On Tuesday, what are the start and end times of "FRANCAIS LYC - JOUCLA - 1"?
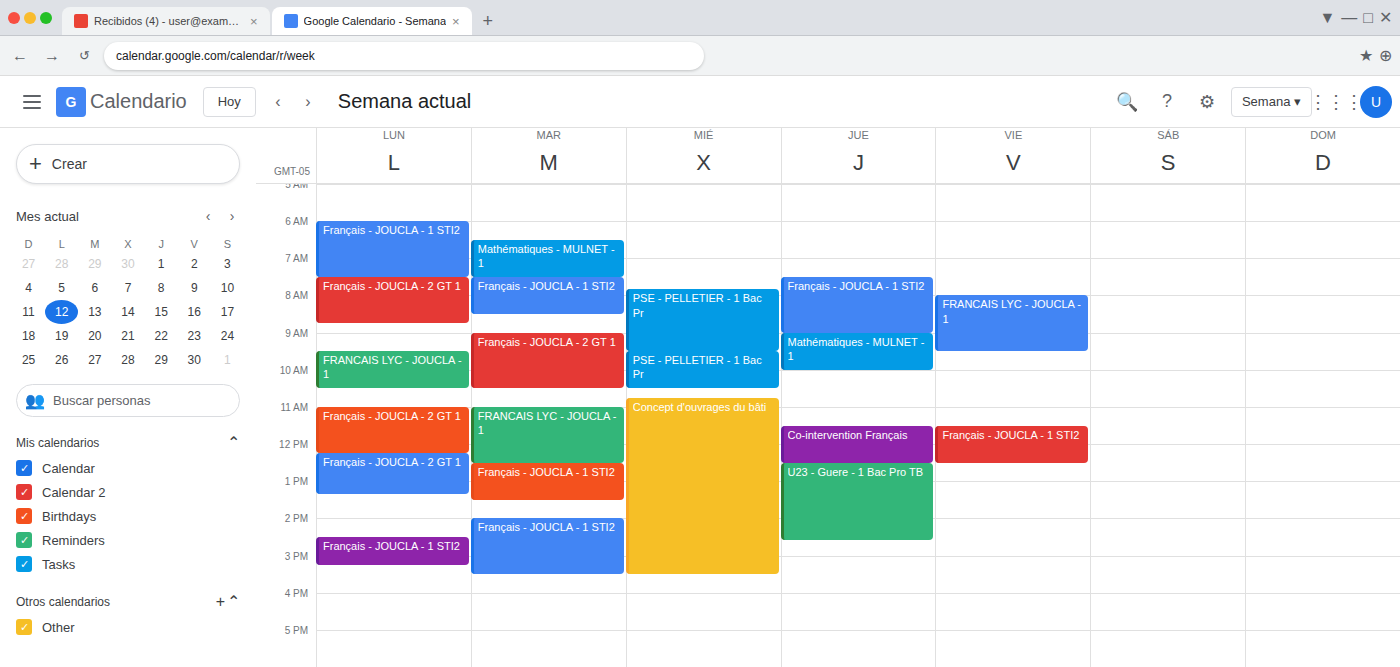
11:00 AM to 12:30 PM